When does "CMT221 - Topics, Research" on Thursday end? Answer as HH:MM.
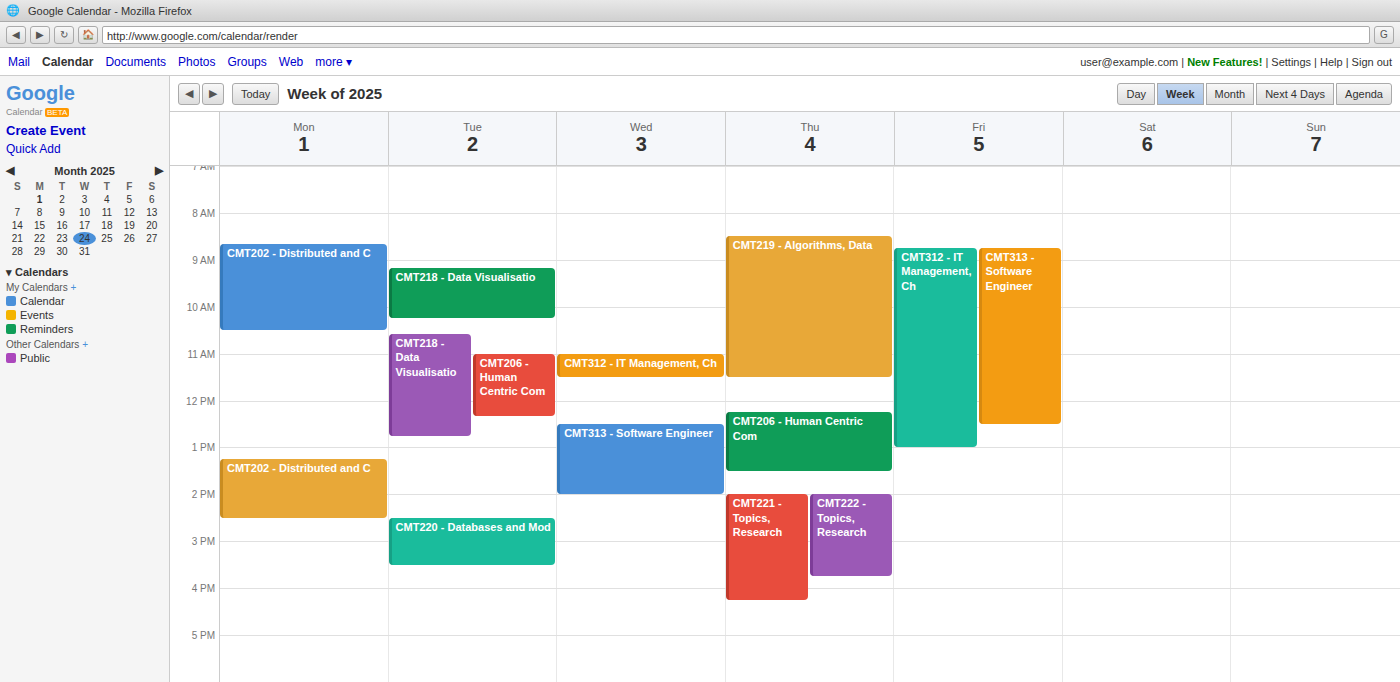
16:15